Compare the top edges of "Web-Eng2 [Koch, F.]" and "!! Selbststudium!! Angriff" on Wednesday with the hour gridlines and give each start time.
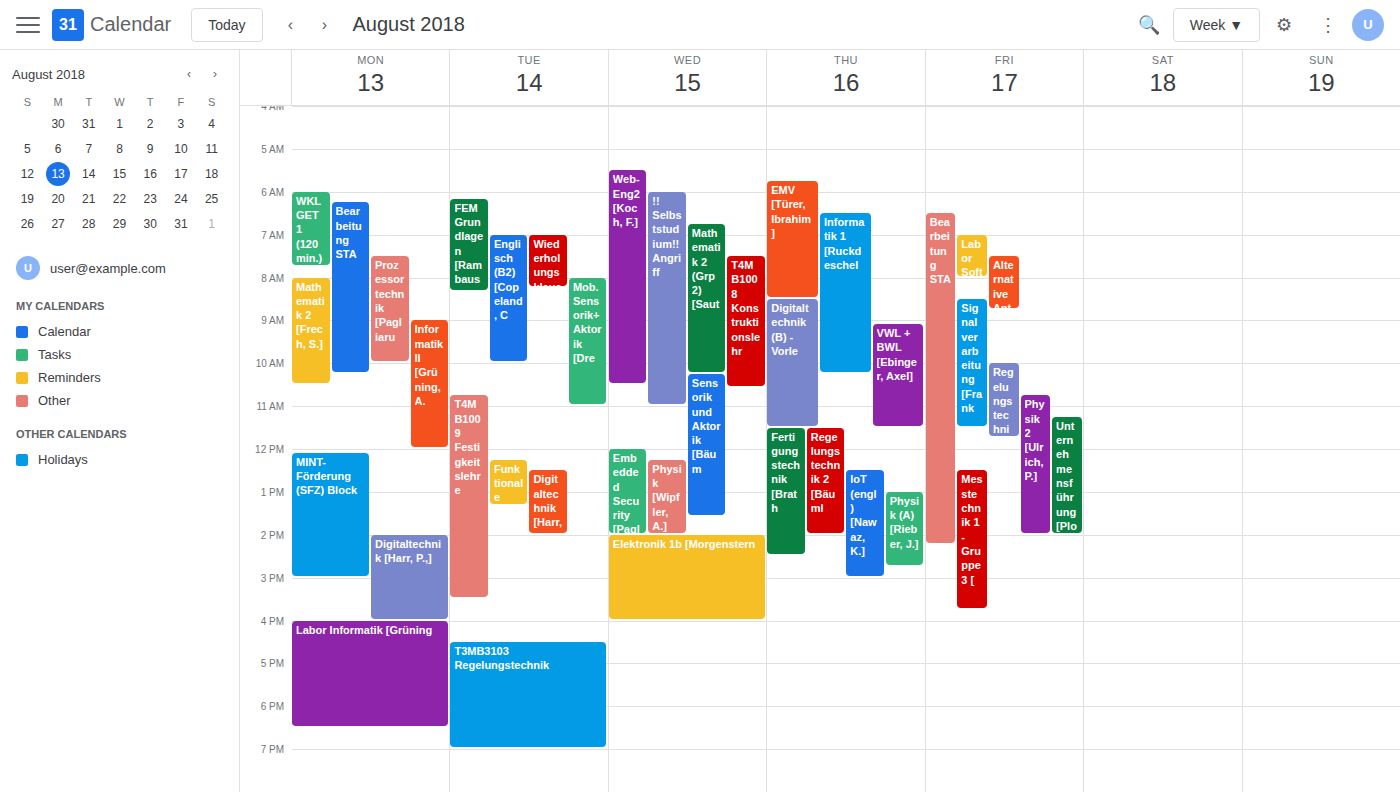
"Web-Eng2 [Koch, F.]": 5:30 AM, halfway between the 5 AM and 6 AM lines. "!! Selbststudium!! Angriff": 6:00 AM, exactly on the 6 AM line.